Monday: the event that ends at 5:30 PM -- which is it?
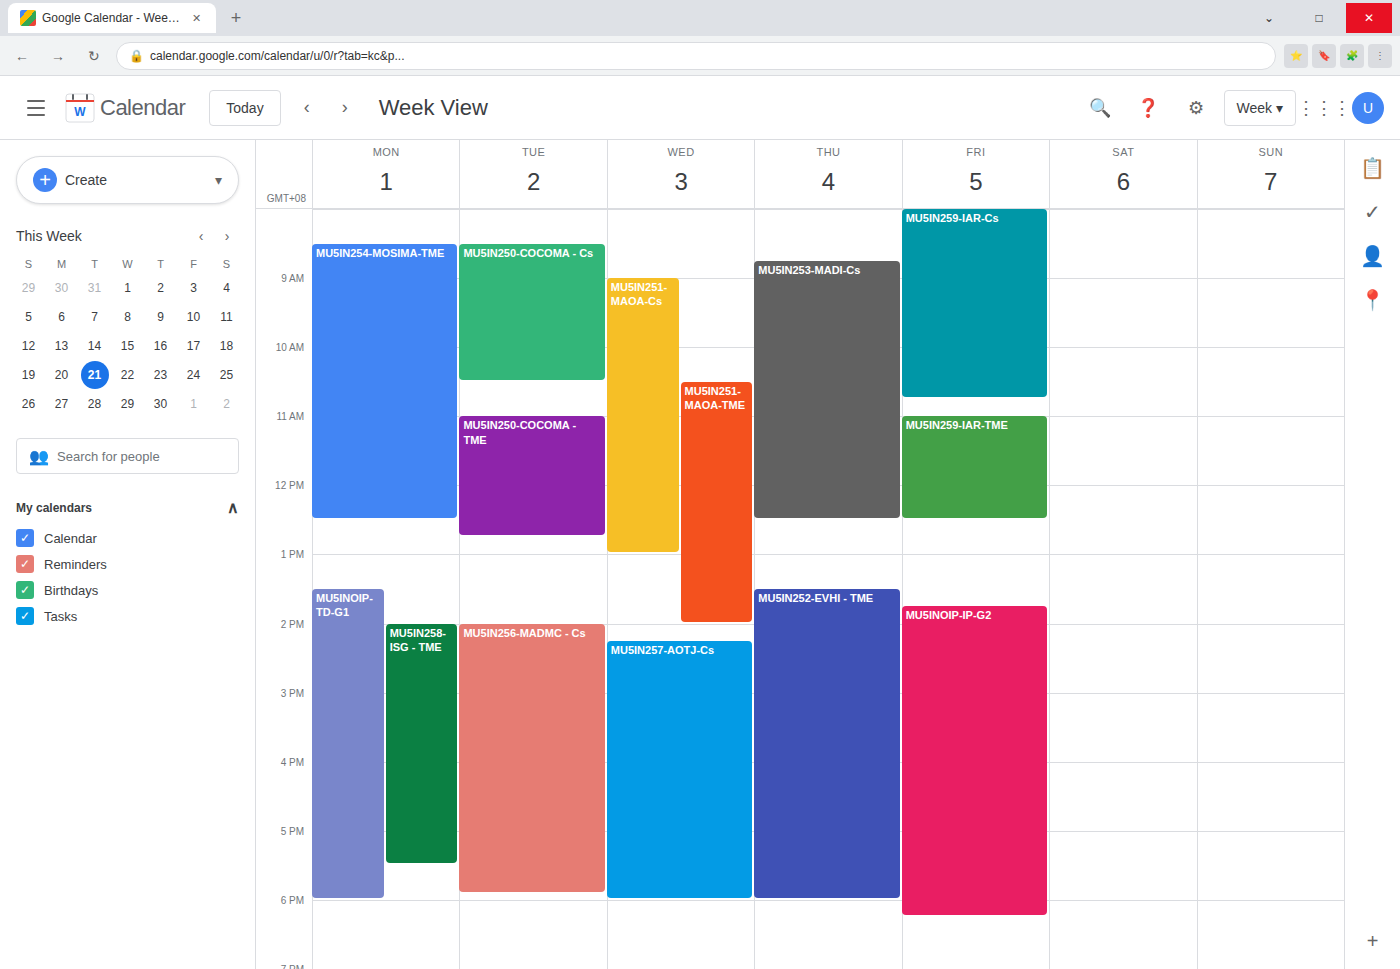
"MU5IN258-ISG - TME"